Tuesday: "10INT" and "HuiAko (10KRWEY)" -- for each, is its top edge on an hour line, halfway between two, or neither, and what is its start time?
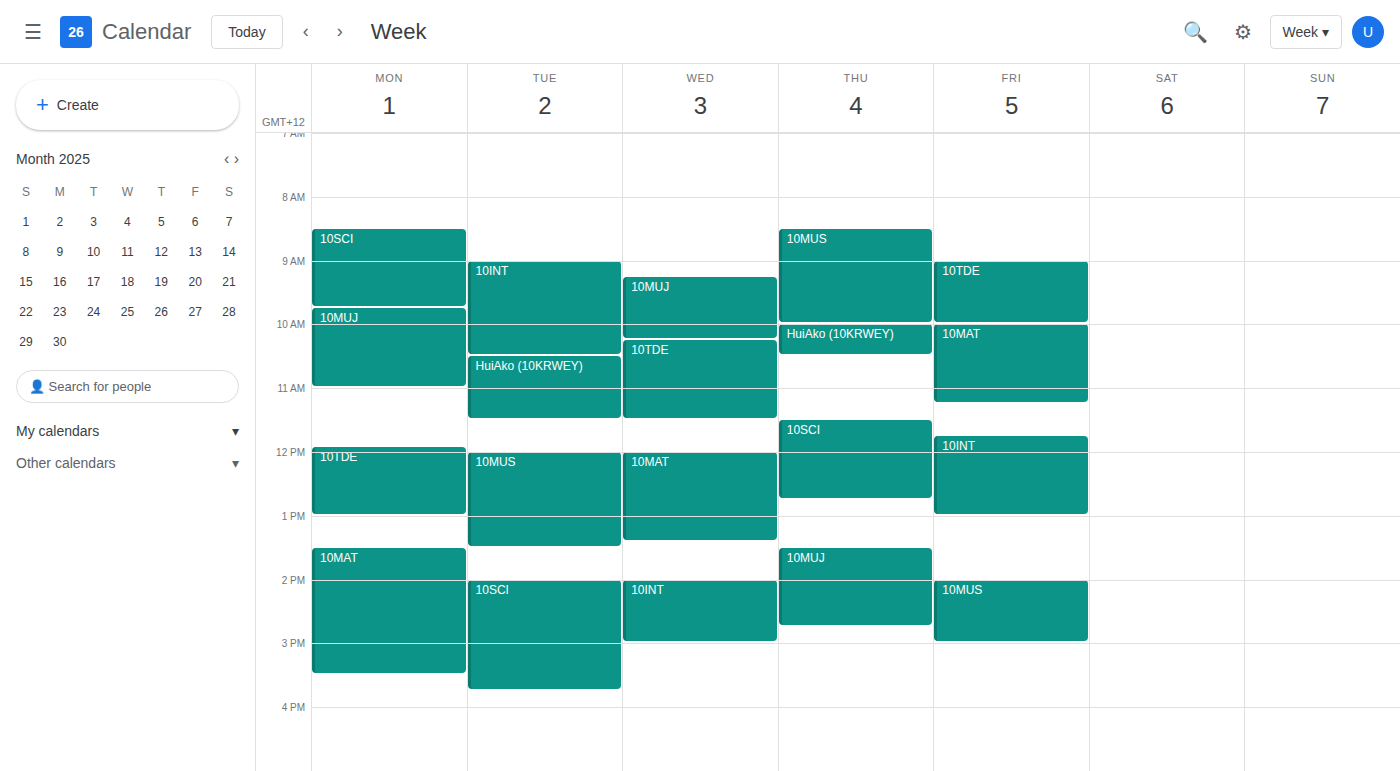
"10INT": 9:00 AM, exactly on the 9 AM line. "HuiAko (10KRWEY)": 10:30 AM, halfway between the 10 AM and 11 AM lines.